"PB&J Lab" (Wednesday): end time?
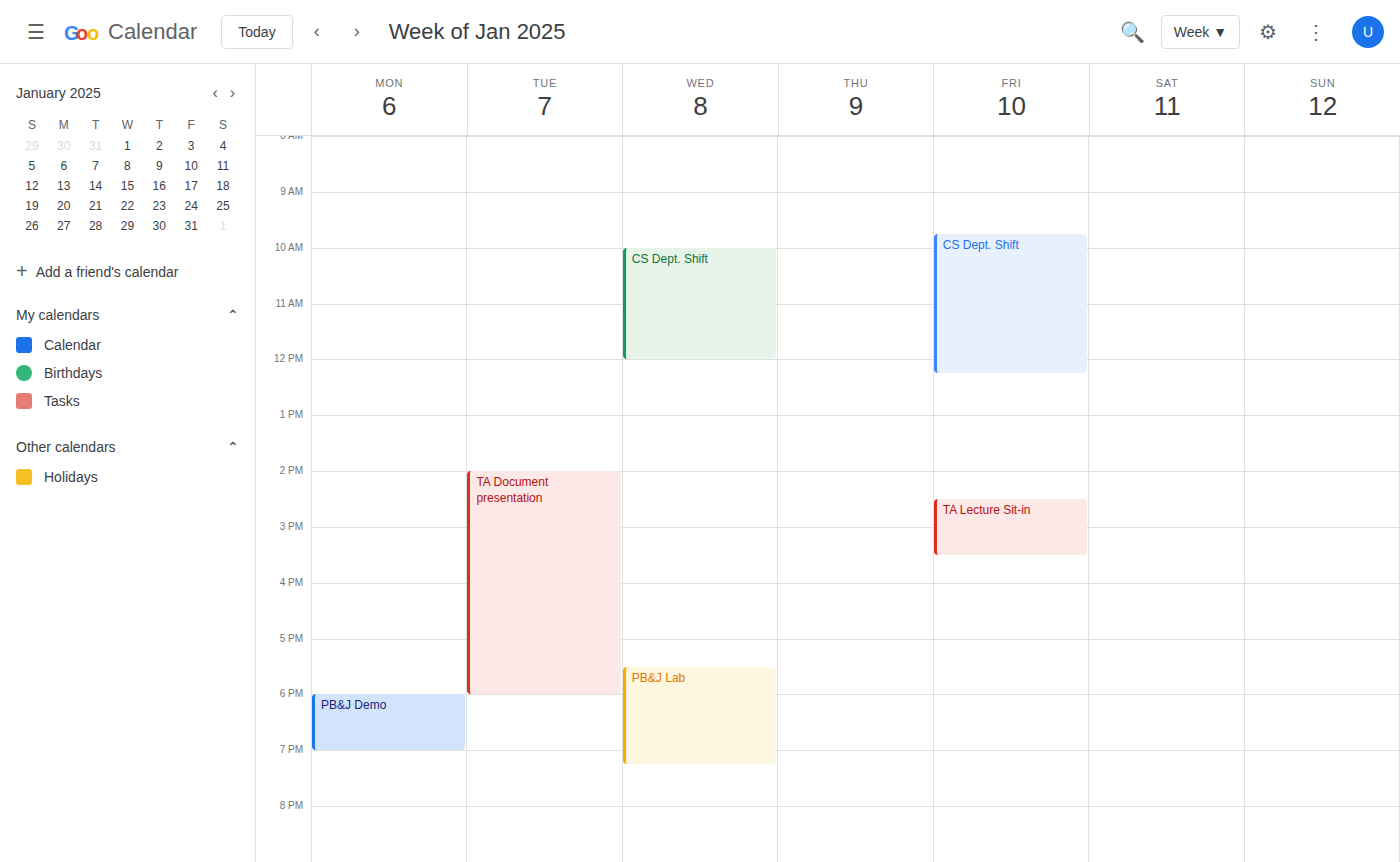
7:15 PM